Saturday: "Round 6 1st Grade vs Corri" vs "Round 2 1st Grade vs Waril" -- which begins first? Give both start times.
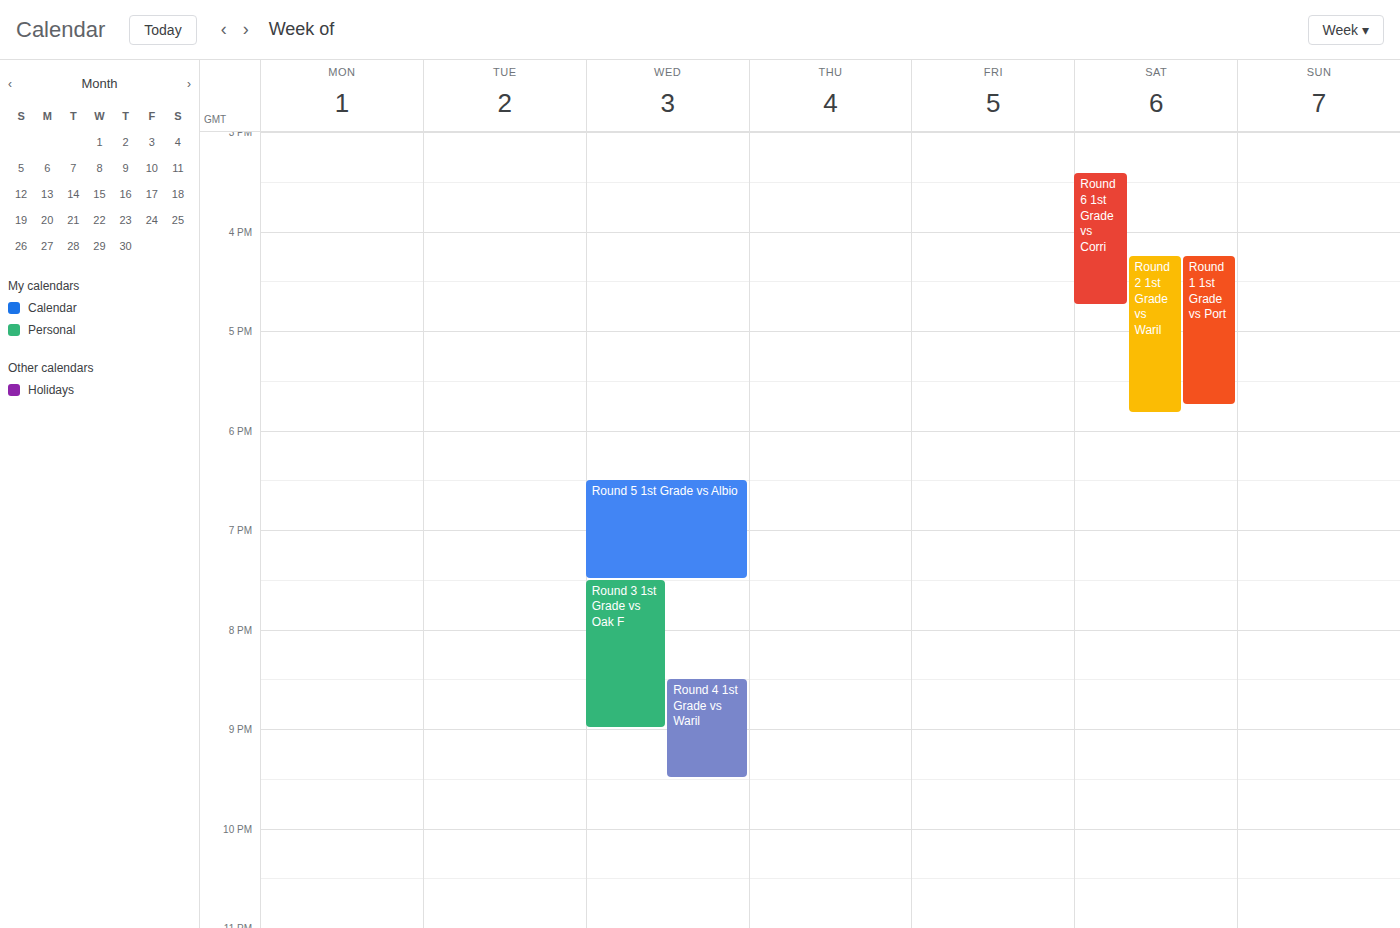
"Round 6 1st Grade vs Corri" 3:25 PM; "Round 2 1st Grade vs Waril" 4:15 PM.